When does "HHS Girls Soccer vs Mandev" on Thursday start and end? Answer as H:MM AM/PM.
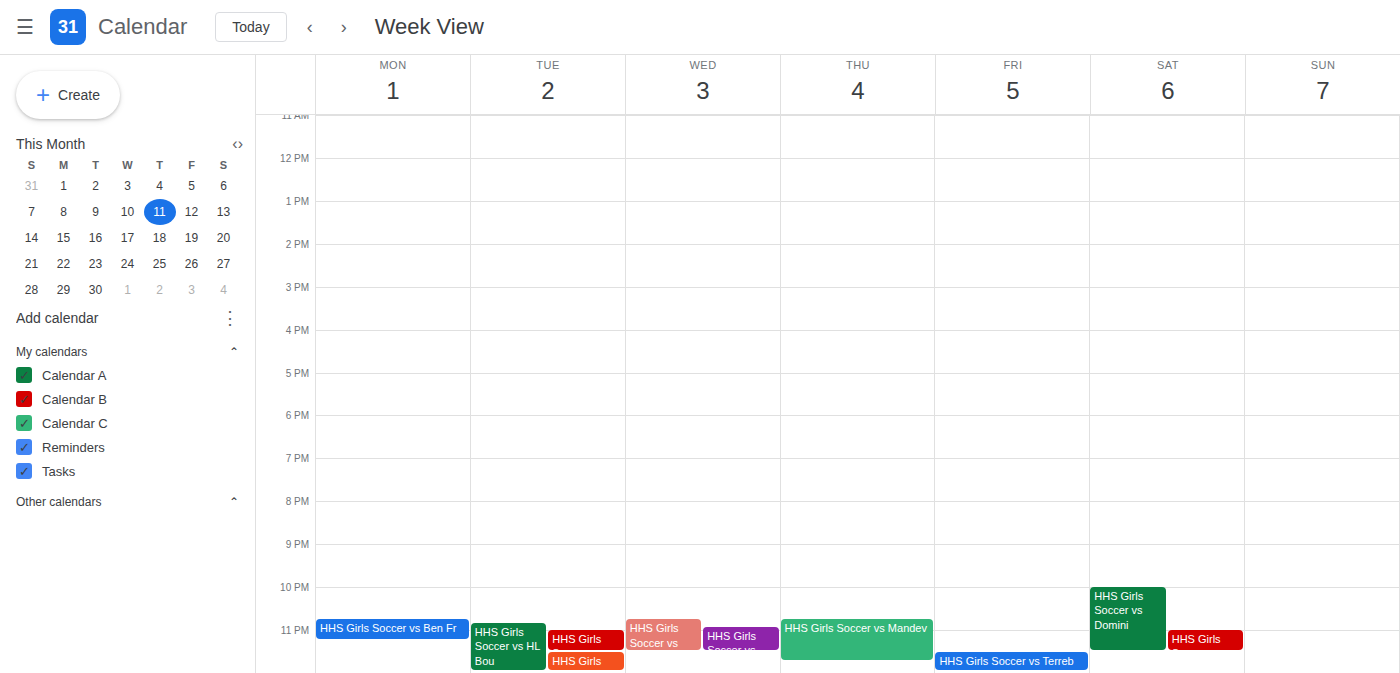
10:45 PM to 11:45 PM